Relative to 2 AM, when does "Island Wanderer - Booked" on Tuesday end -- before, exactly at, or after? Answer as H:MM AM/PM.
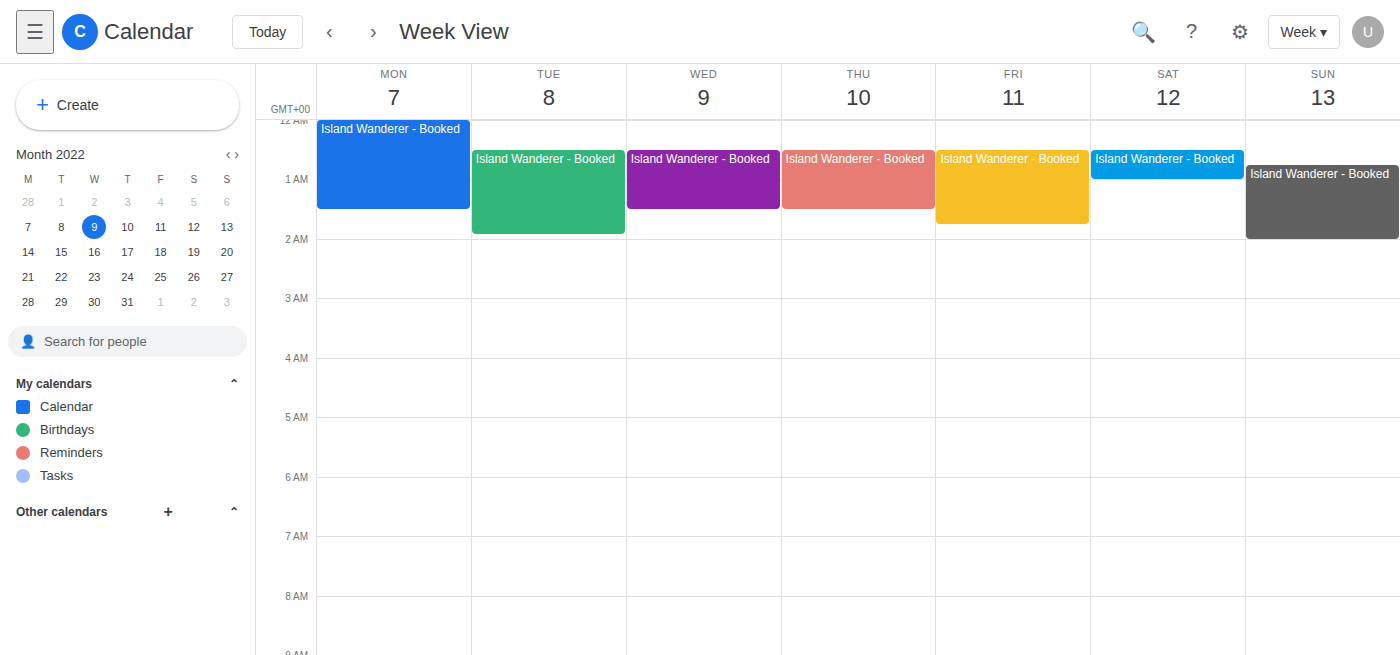
1:55 AM -- before 2 AM, 5 minutes above the 2 AM line.